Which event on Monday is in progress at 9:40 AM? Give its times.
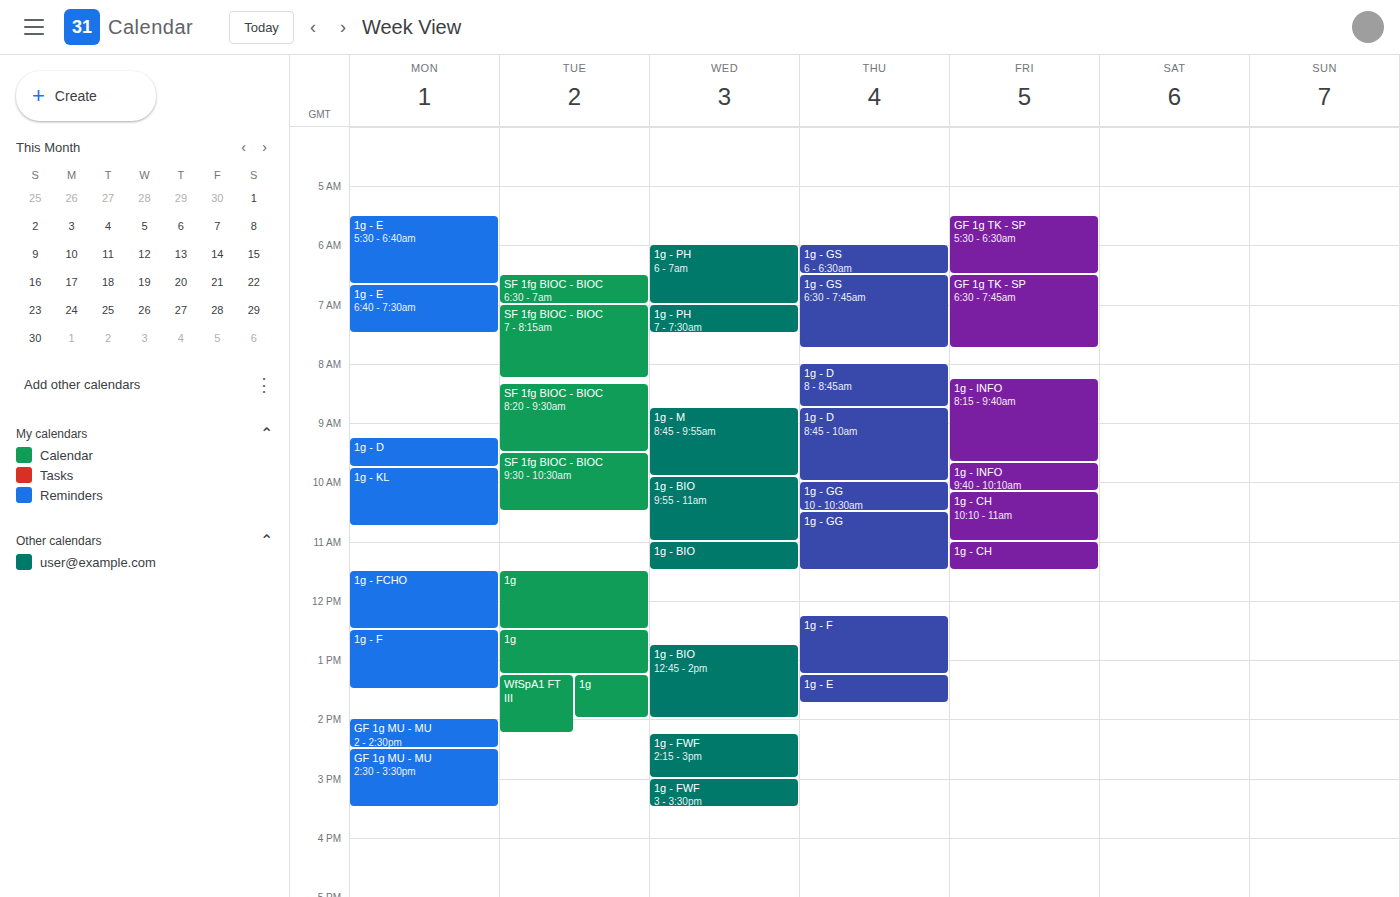
"1g - D", 9:15 AM to 9:45 AM